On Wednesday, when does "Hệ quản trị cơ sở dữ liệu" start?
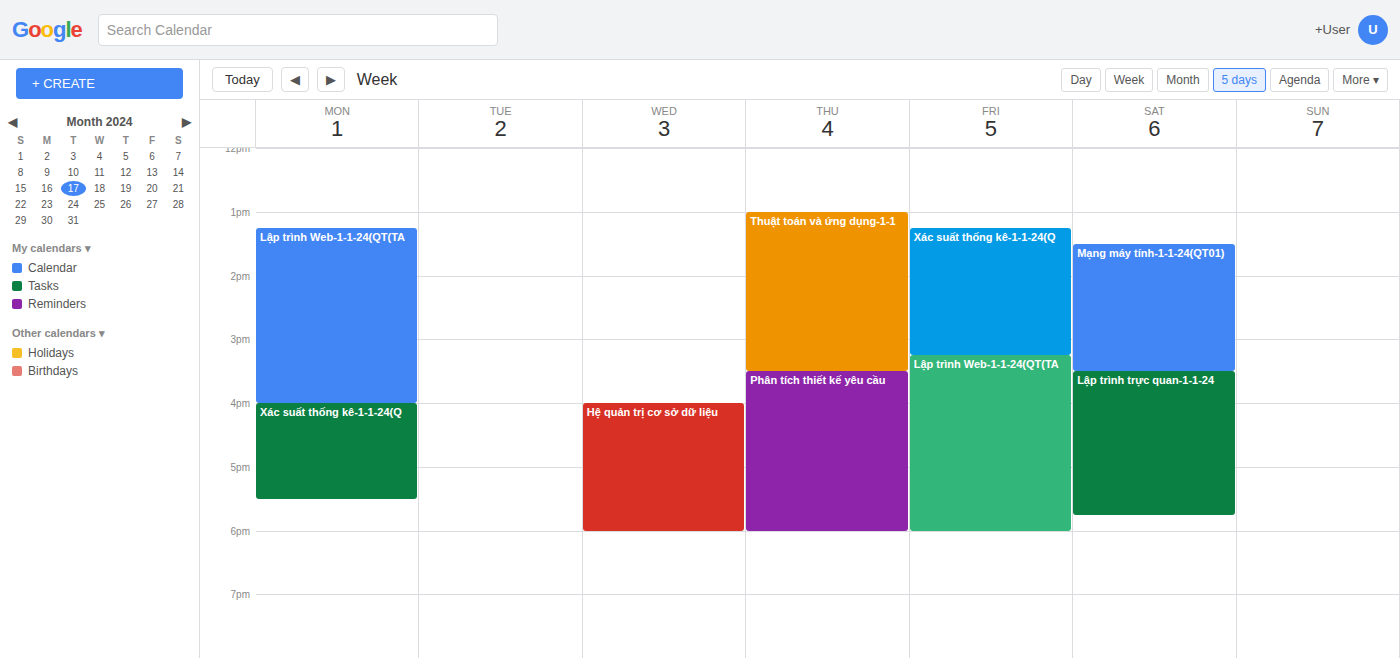
4:00 PM